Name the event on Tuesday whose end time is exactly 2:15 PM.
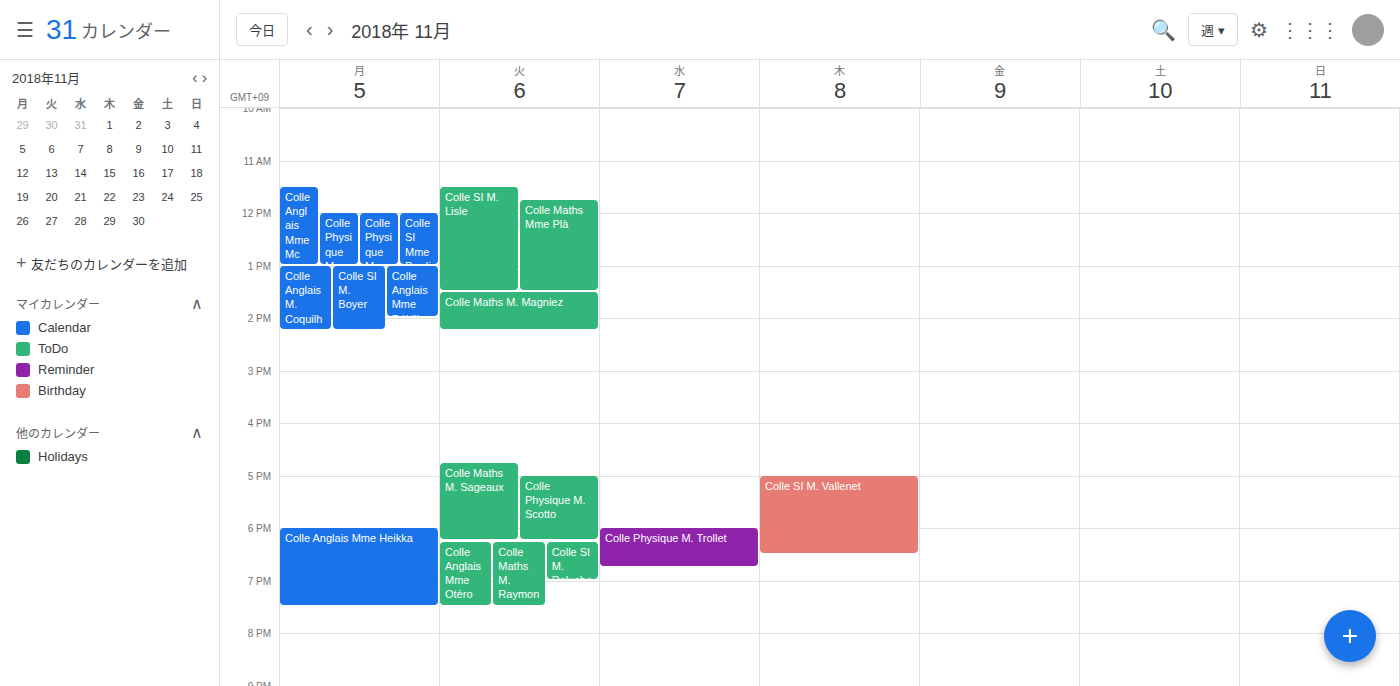
"Colle Maths M. Magniez"